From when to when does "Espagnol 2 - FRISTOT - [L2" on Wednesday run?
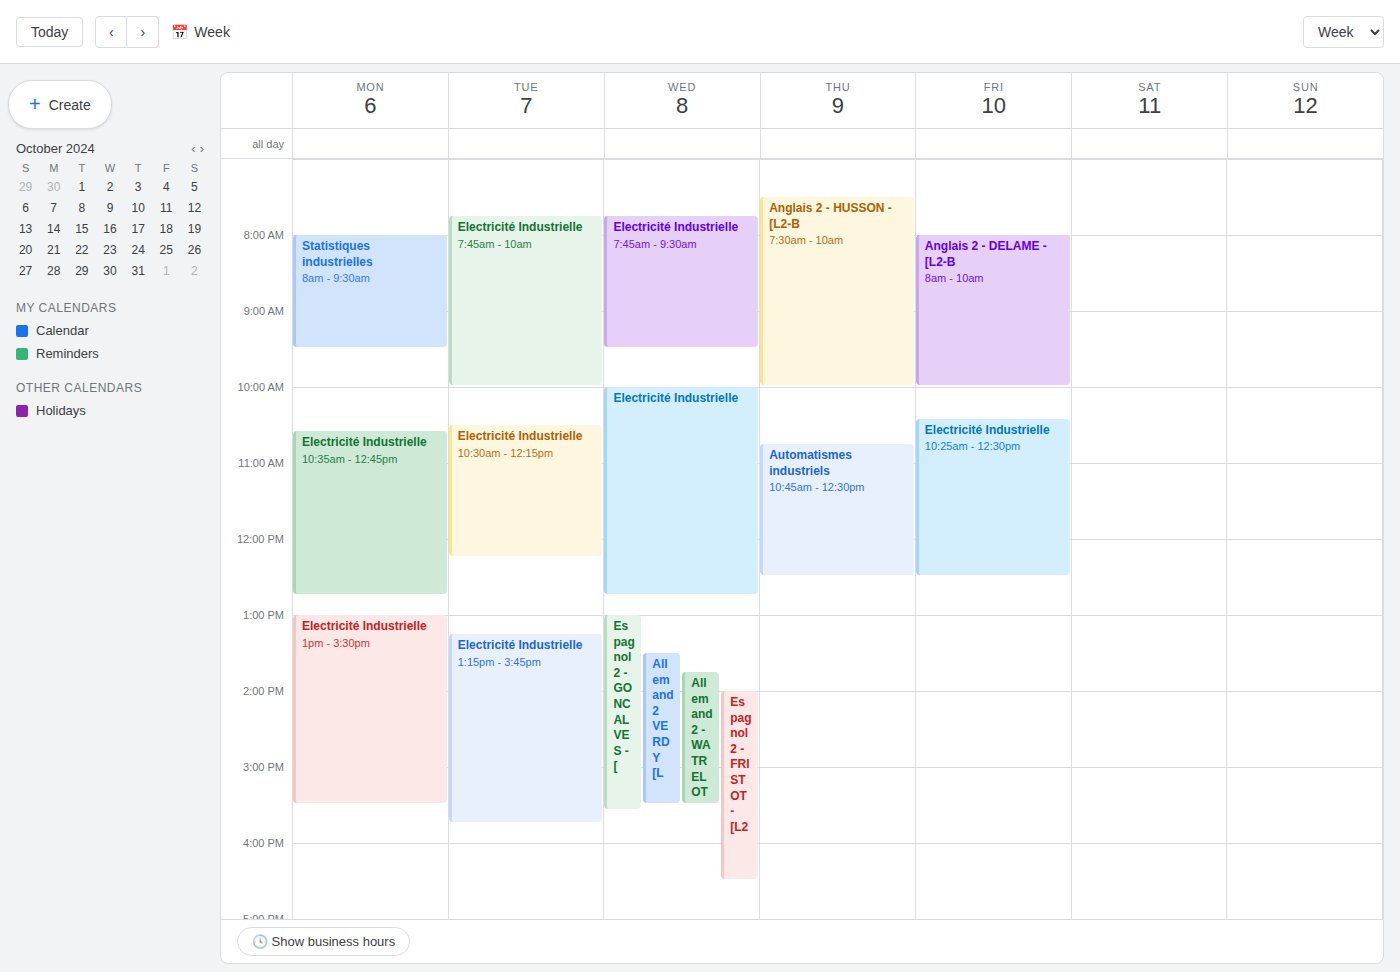
2:00 PM to 4:30 PM